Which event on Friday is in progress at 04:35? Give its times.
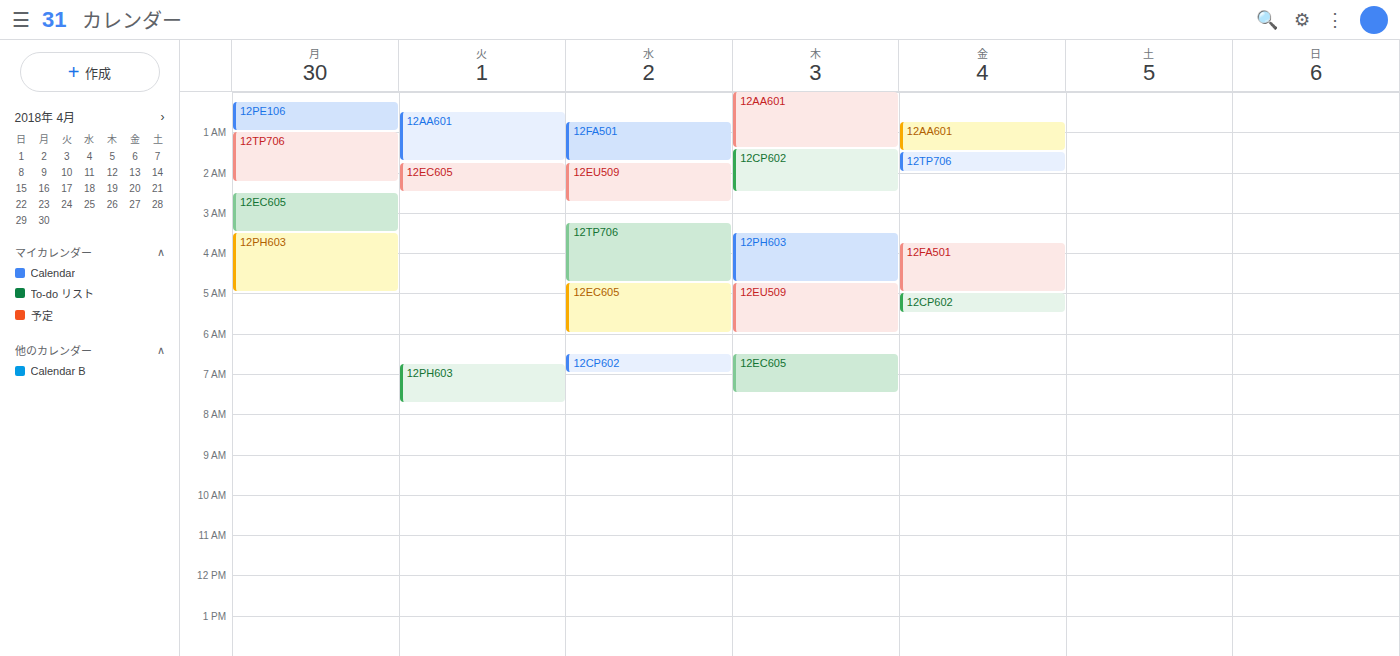
"12FA501", 03:45 to 05:00